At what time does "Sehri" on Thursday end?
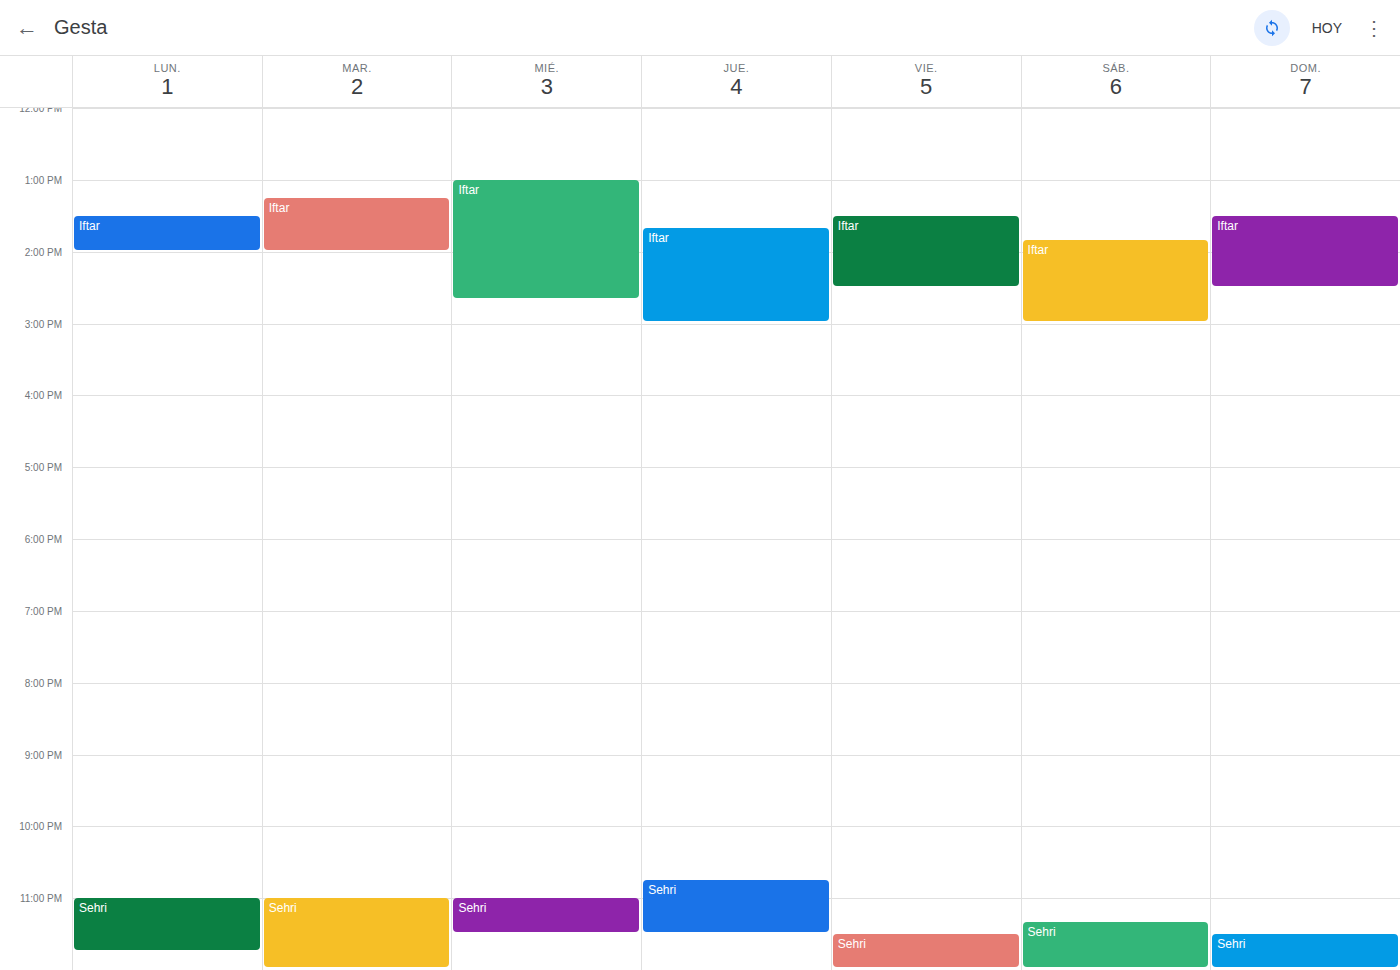
11:30 PM